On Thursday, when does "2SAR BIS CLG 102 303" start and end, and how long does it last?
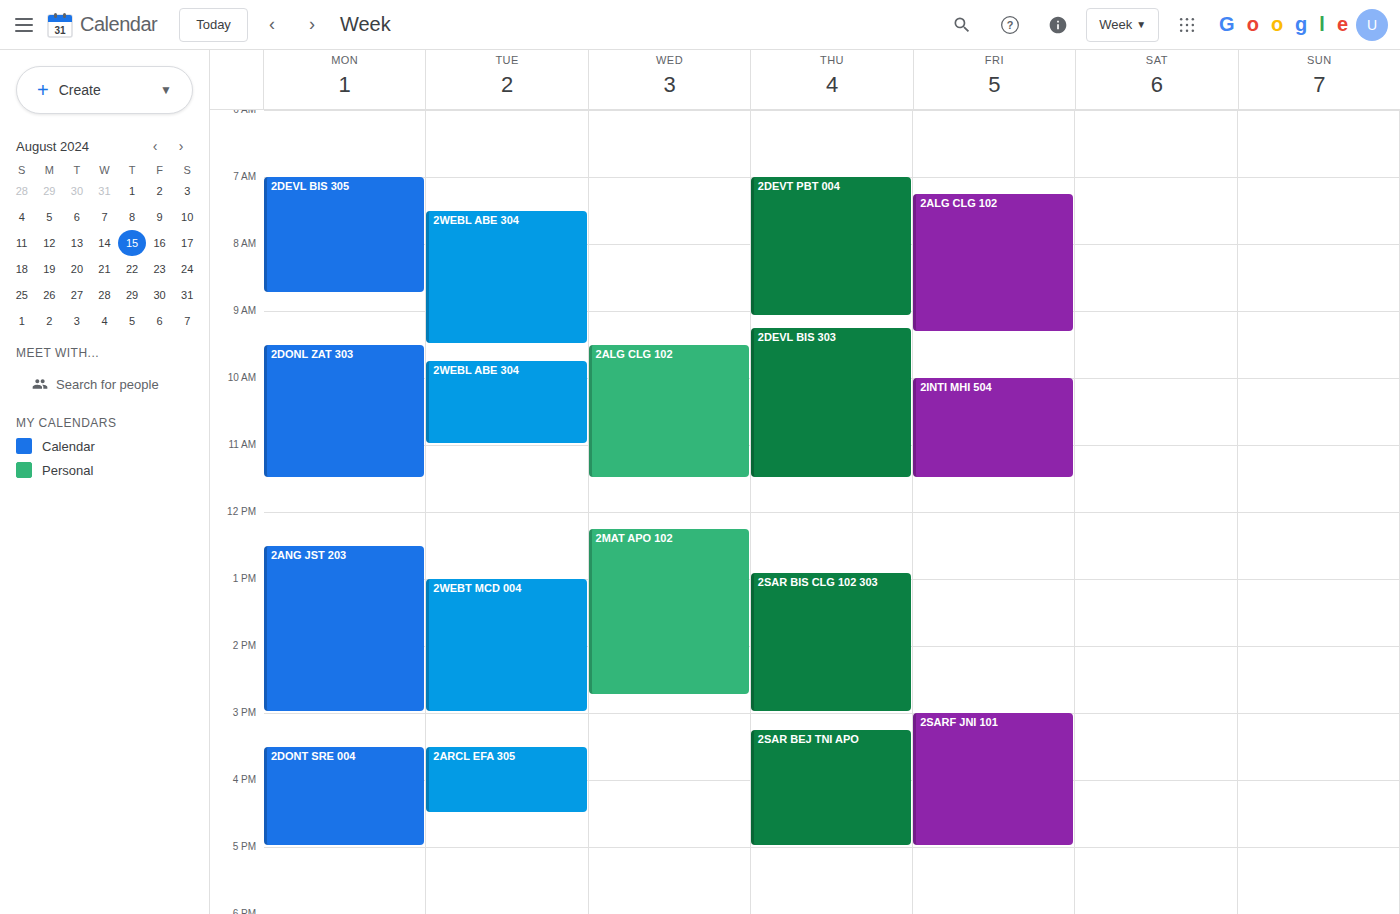
12:55 PM to 3:00 PM, 2 hours 5 minutes